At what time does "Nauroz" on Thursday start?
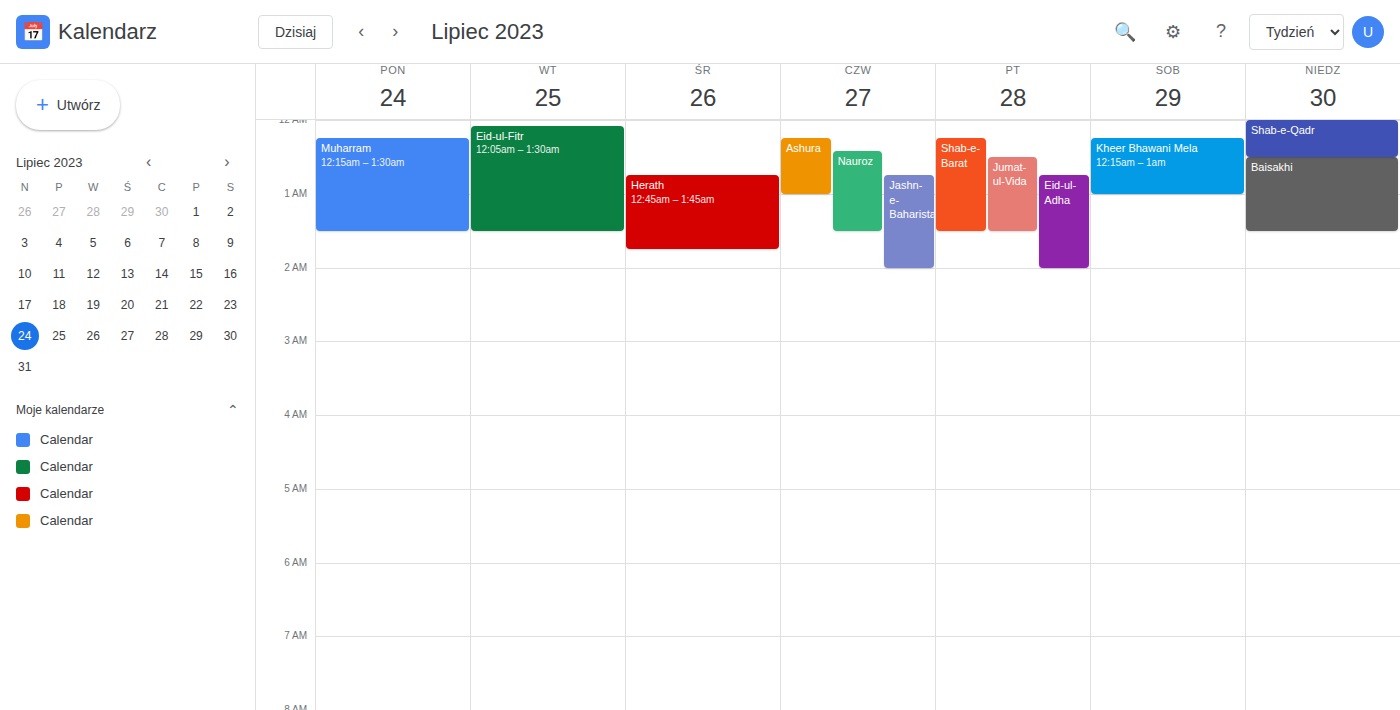
12:25 AM